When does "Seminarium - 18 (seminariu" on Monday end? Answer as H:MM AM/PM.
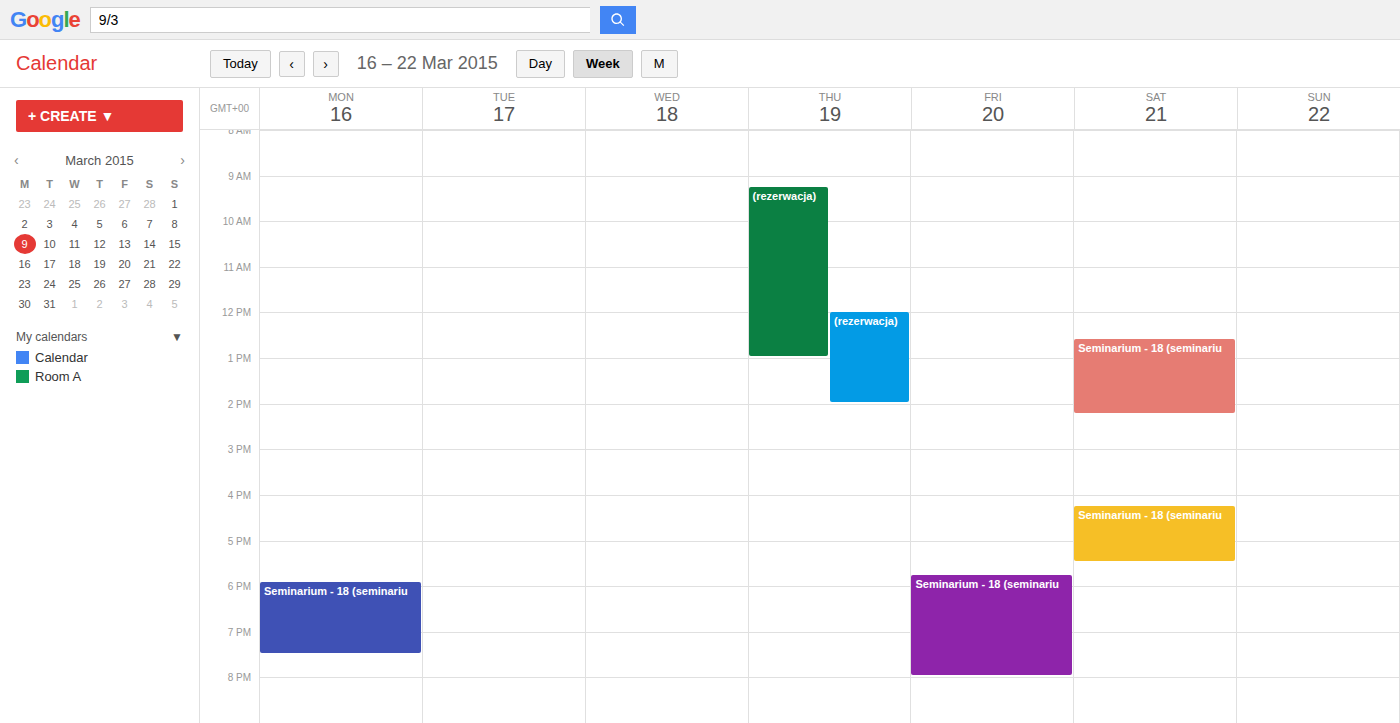
7:30 PM